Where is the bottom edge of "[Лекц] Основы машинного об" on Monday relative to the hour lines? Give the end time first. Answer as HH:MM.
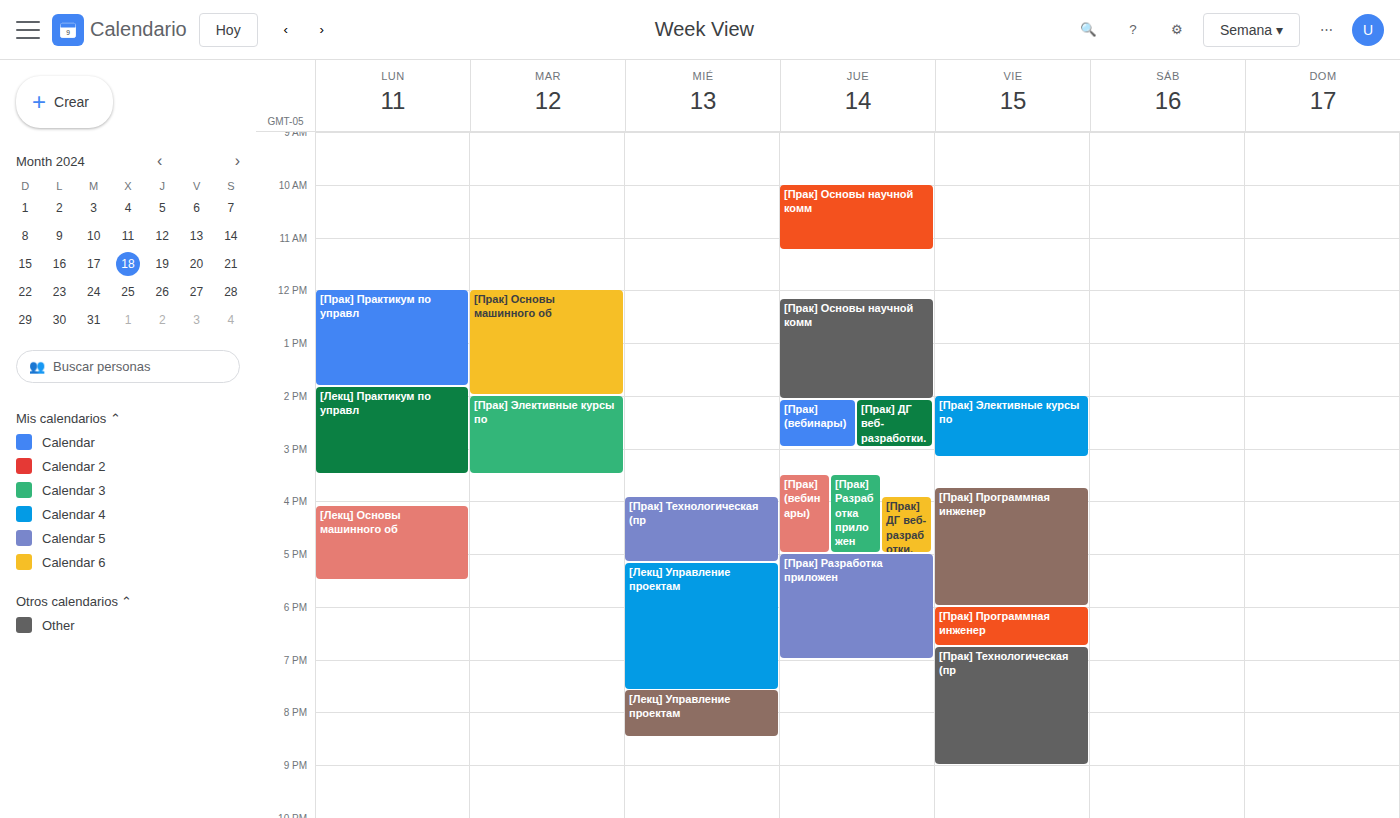
17:30 -- halfway between the 17:00 and 18:00 lines.